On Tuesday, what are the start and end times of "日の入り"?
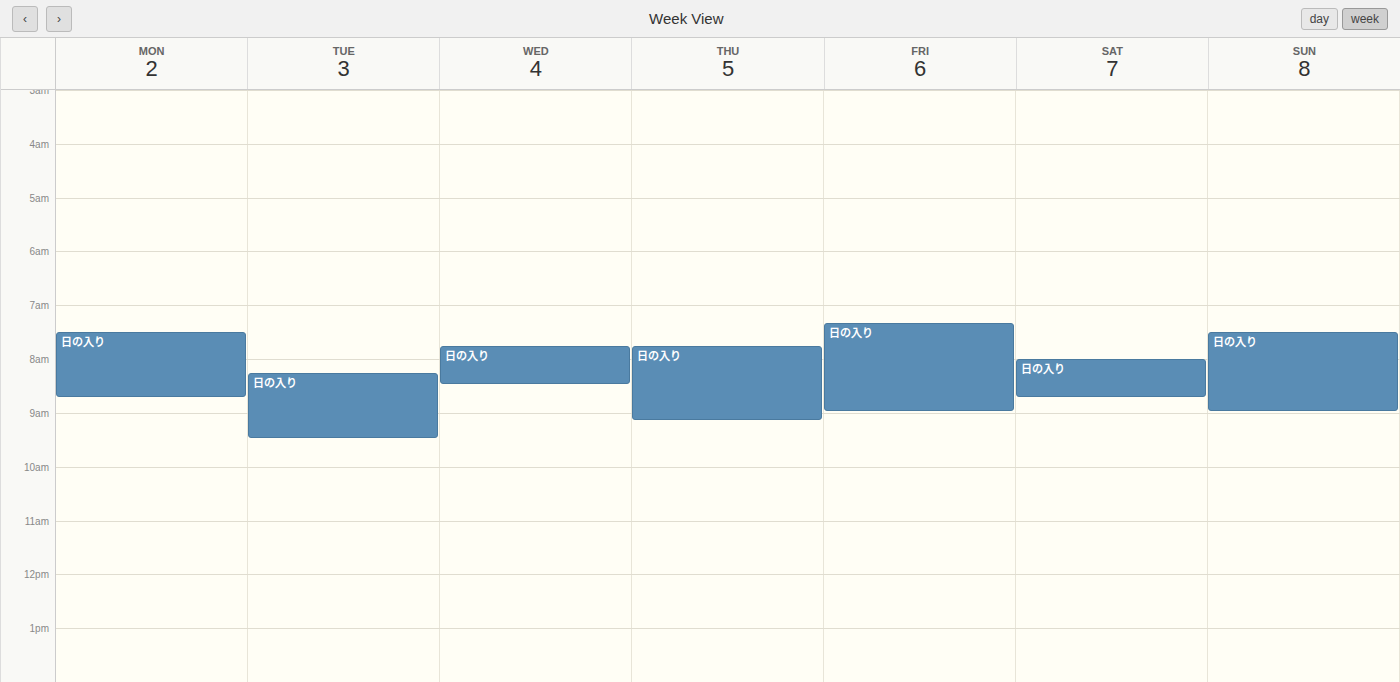
08:15 to 09:30